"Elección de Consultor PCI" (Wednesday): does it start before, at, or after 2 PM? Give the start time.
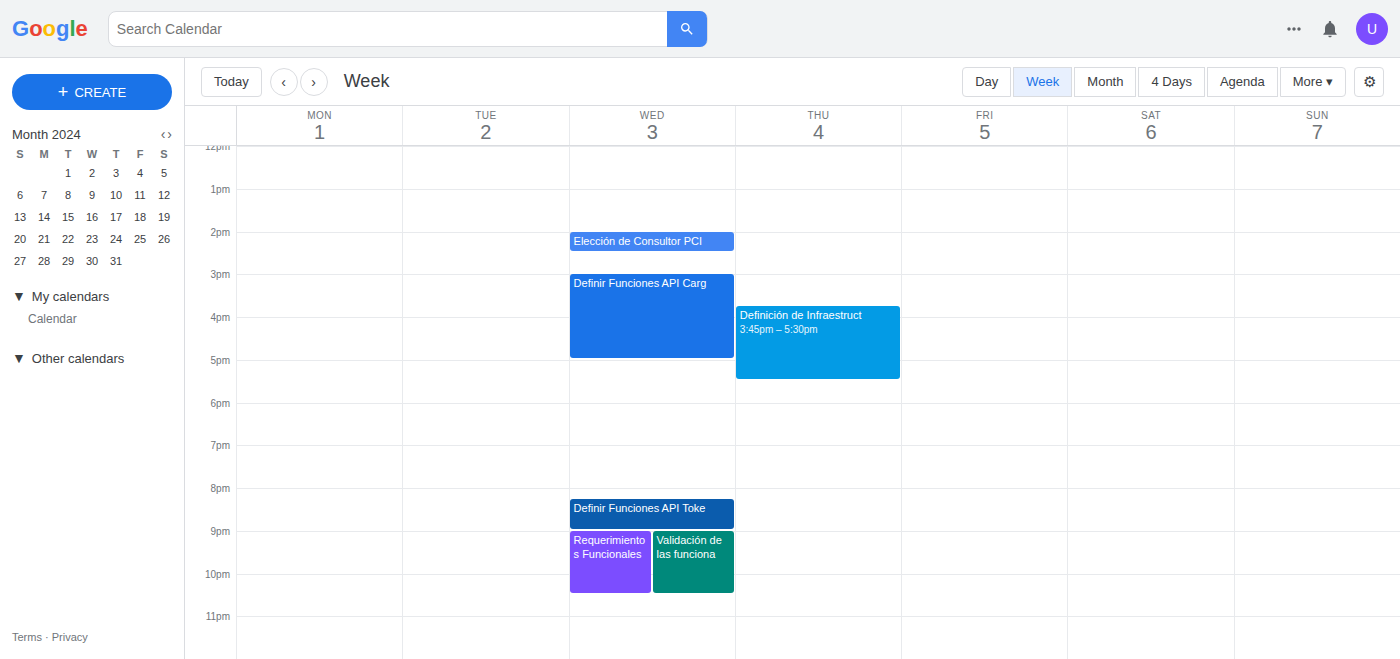
2:00 PM -- exactly at 2 PM, on the 2 PM line.